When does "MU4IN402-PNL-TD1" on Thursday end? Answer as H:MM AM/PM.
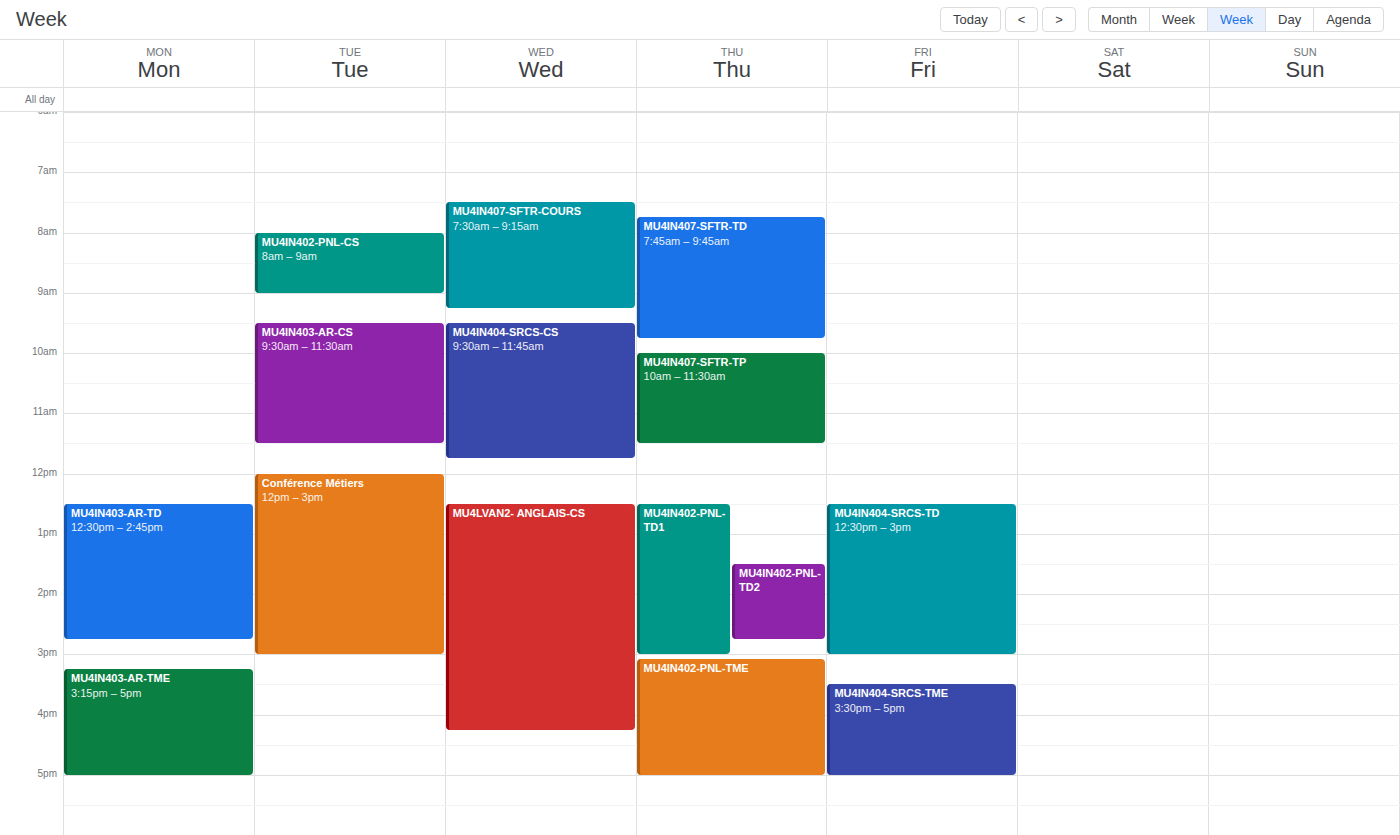
3:00 PM